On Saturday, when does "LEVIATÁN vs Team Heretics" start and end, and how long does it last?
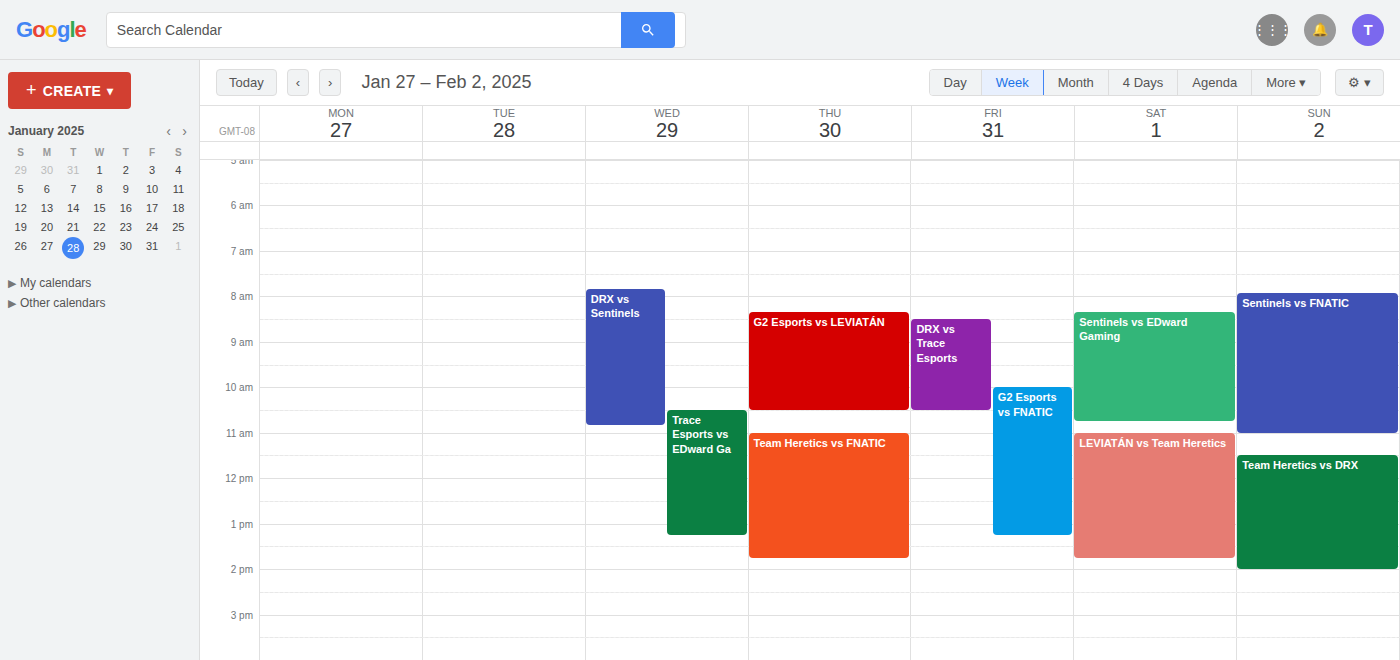
11:00 AM to 1:45 PM, 2 hours 45 minutes